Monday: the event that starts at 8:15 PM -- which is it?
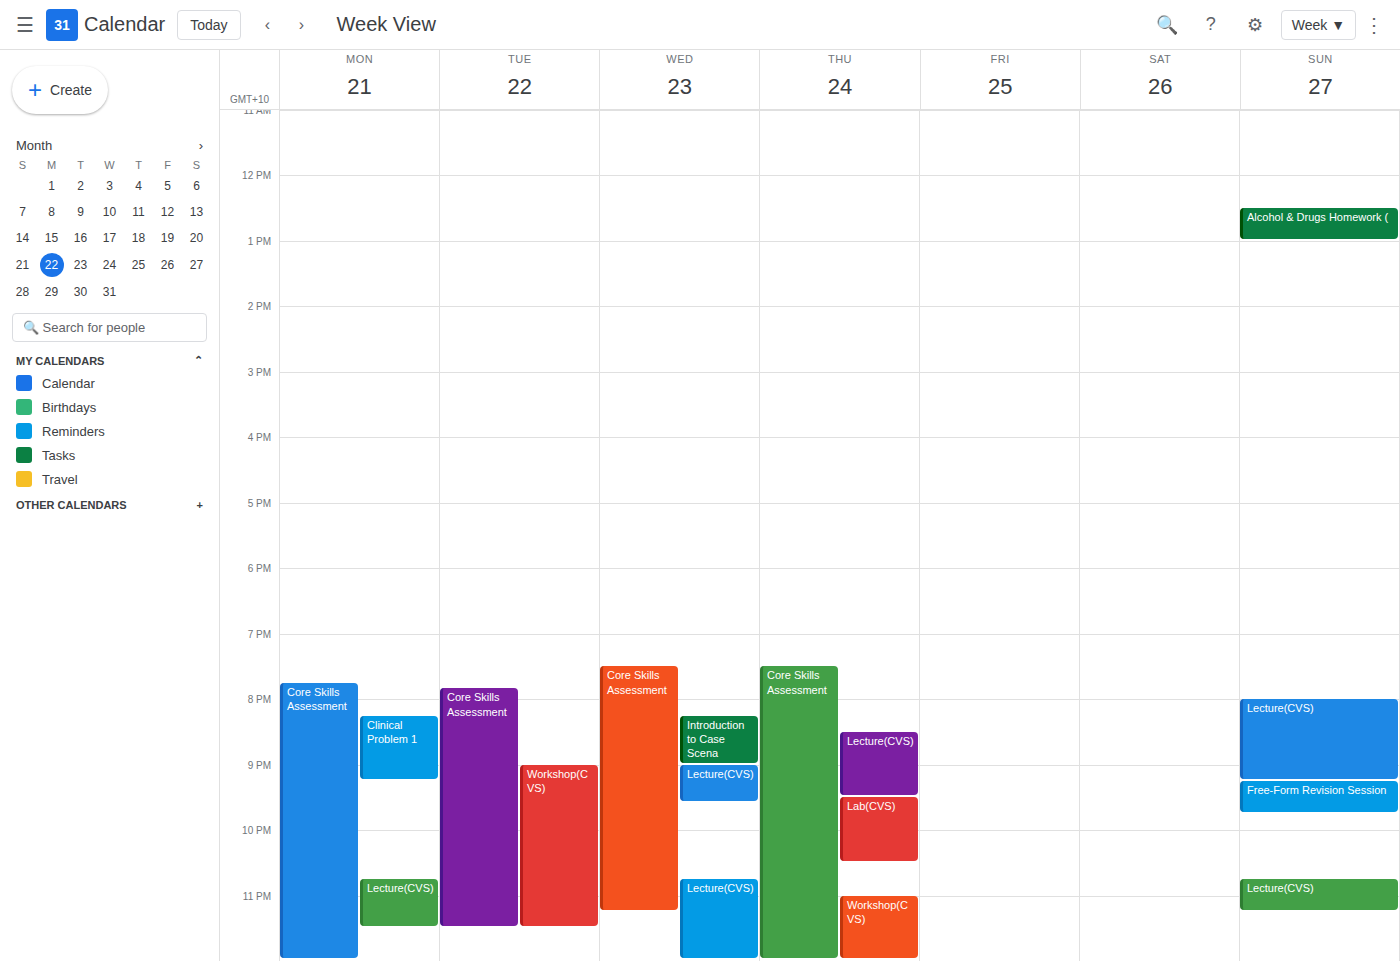
"Clinical Problem 1"